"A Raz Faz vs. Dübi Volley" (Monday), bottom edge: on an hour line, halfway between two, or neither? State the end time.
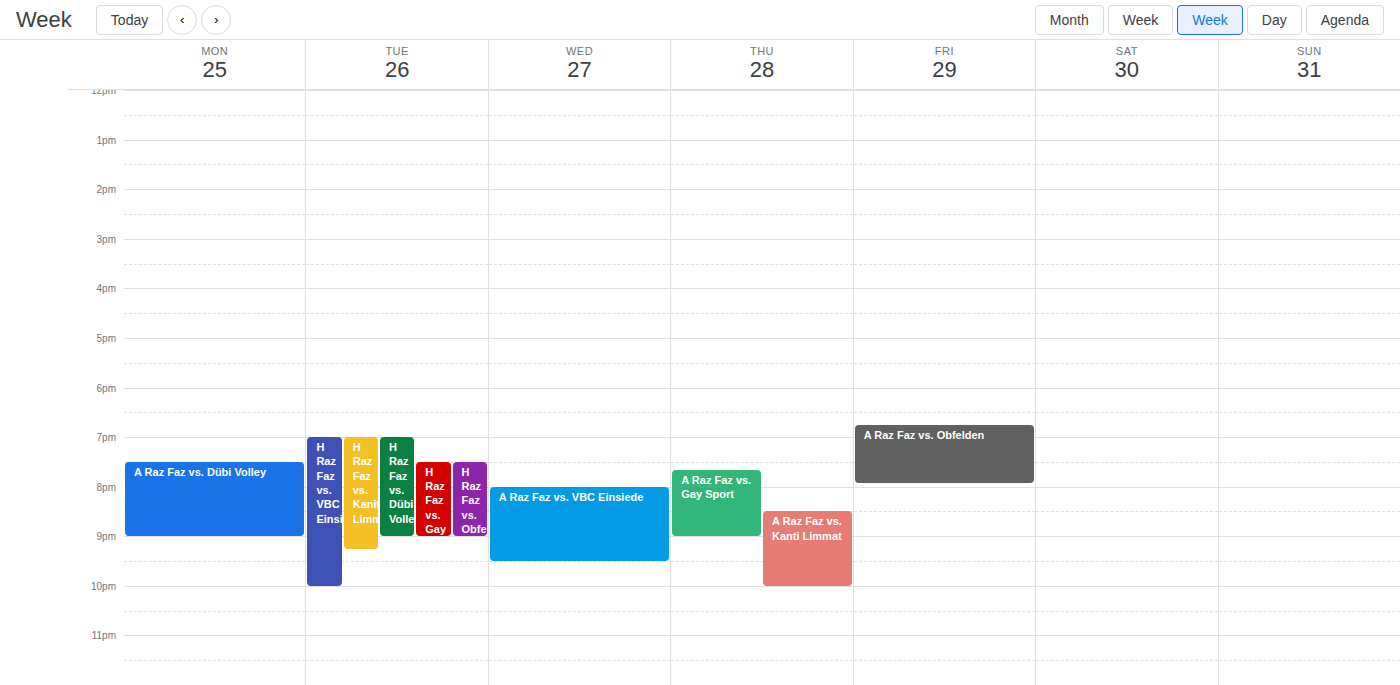
9:00 PM -- exactly on the 9 PM line.